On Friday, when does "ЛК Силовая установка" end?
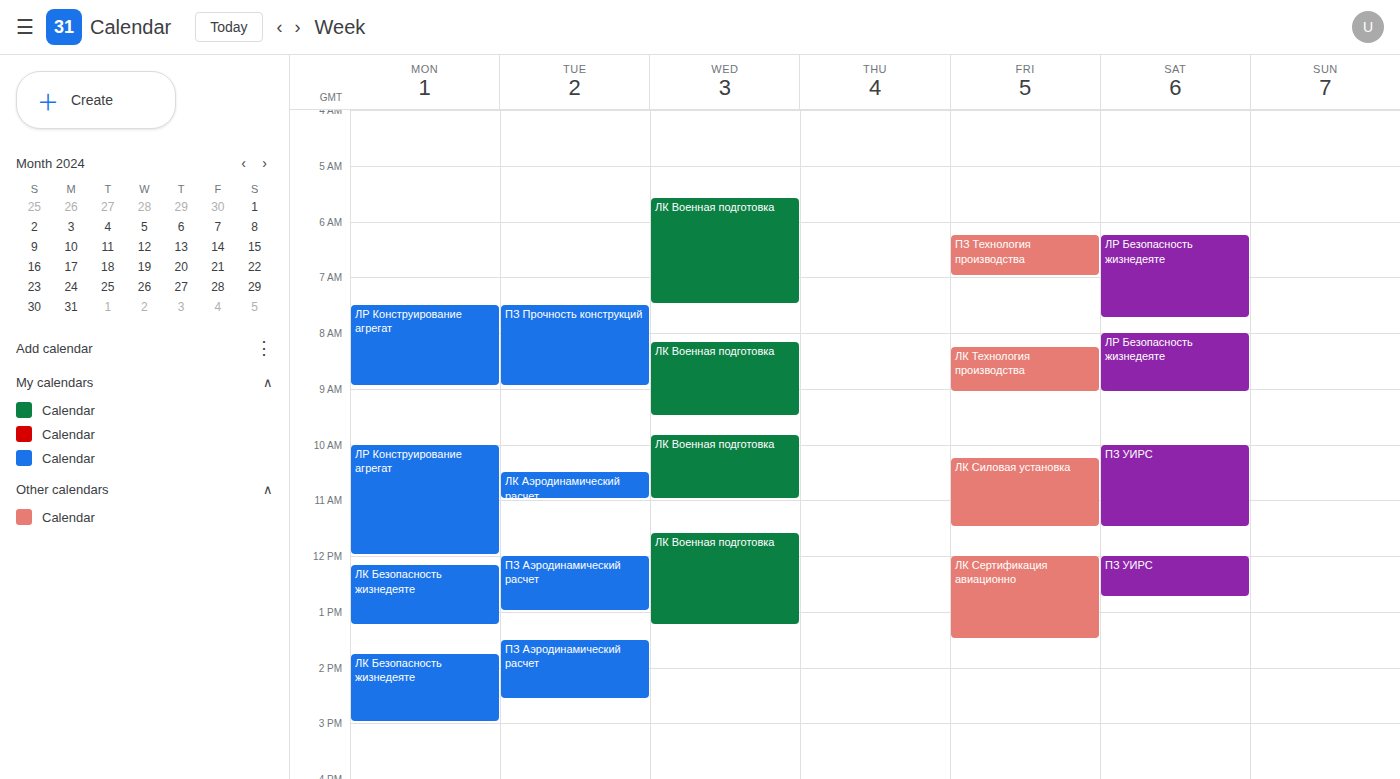
11:30 AM